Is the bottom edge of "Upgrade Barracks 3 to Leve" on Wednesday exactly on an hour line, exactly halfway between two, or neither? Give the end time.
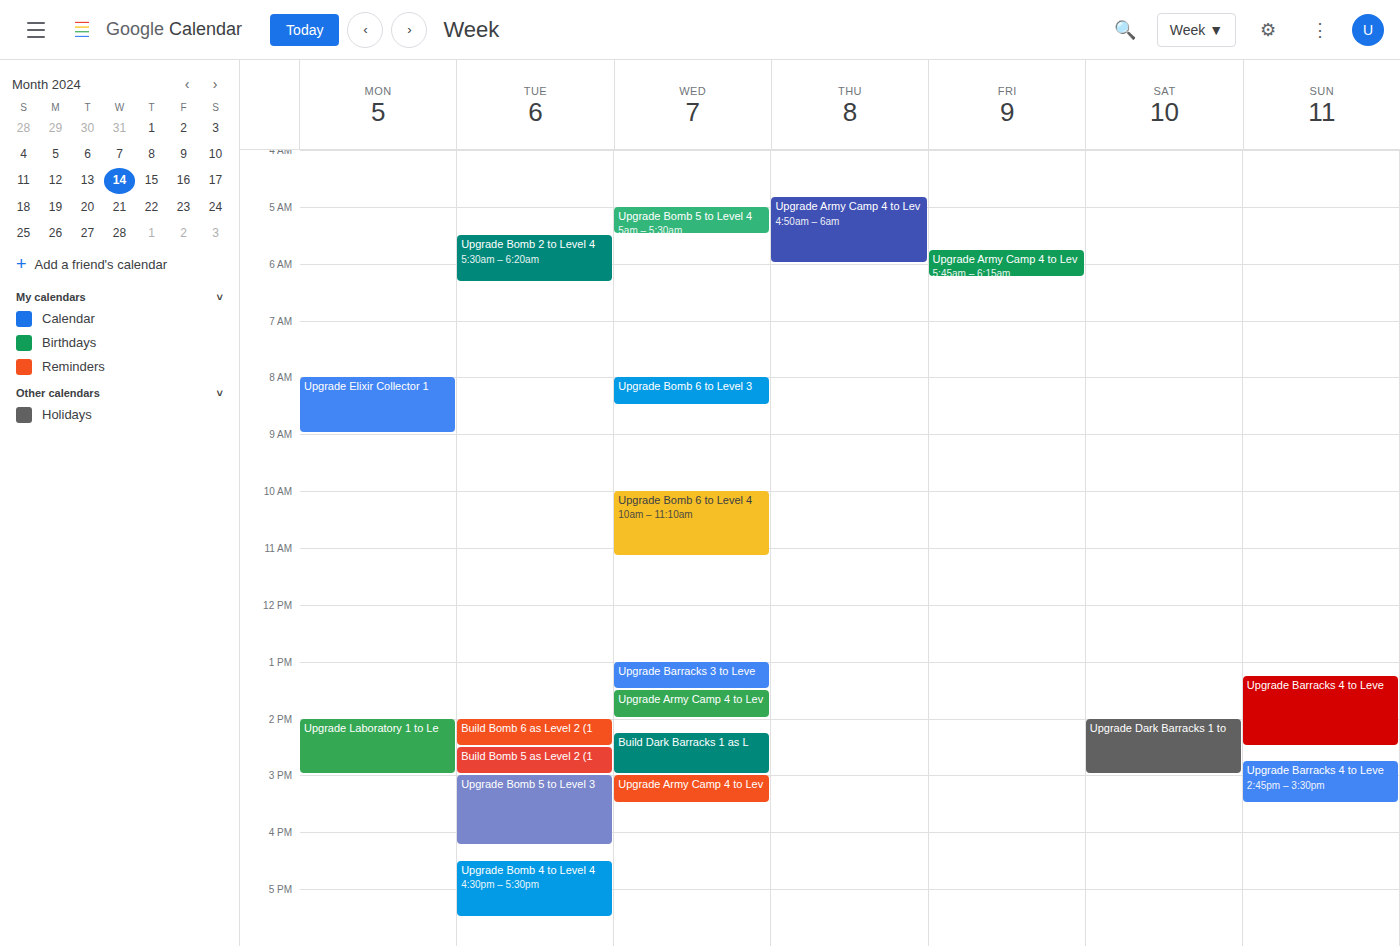
1:30 PM -- halfway between the 1 PM and 2 PM lines.